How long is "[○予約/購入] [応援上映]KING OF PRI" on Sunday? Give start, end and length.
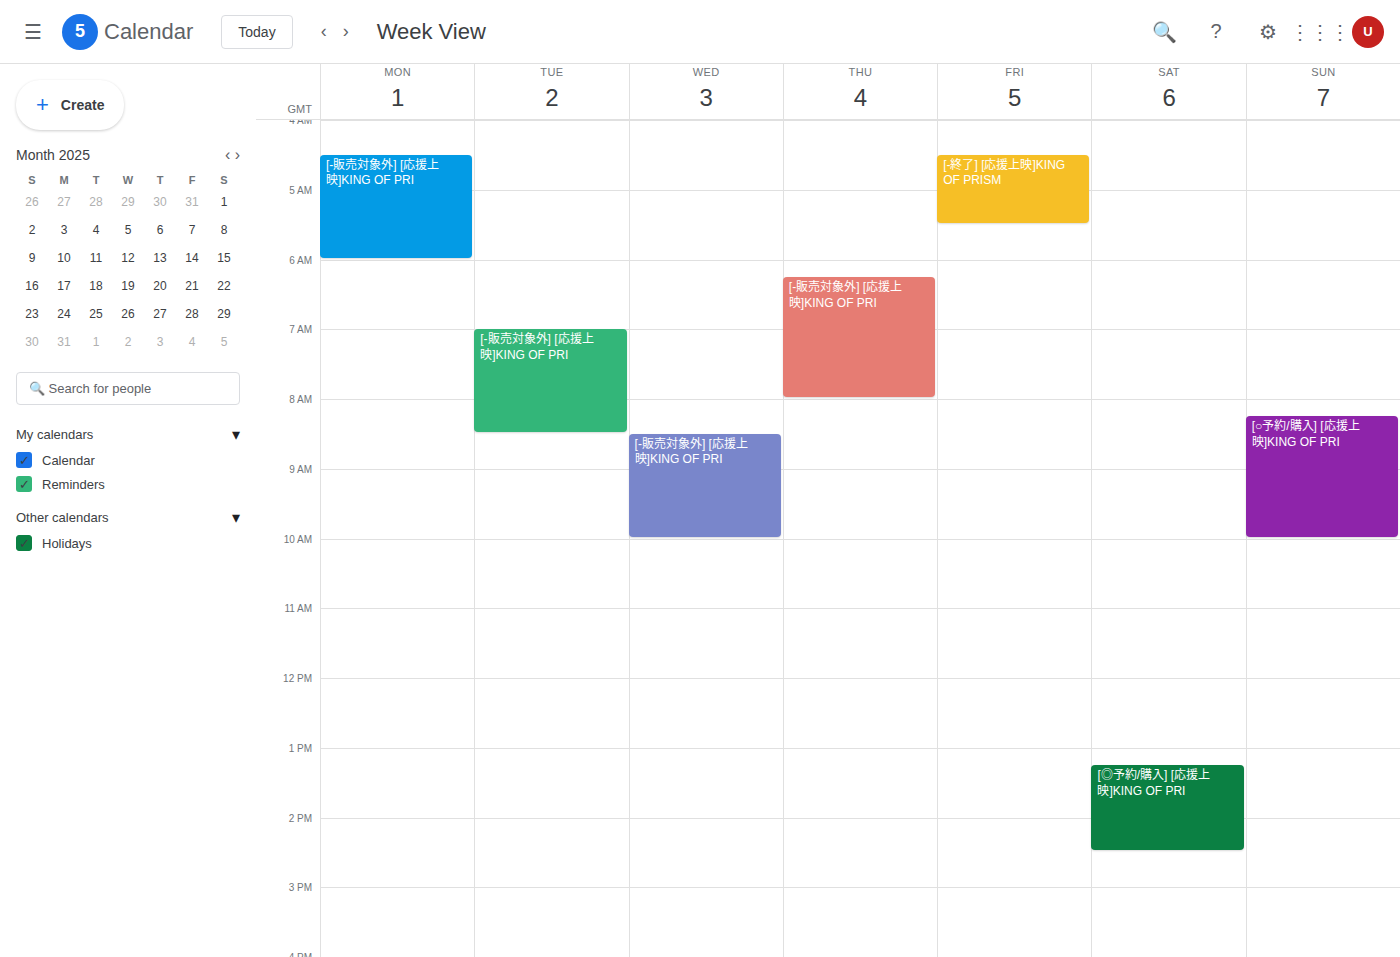
8:15 AM to 10:00 AM, 1 hour 45 minutes